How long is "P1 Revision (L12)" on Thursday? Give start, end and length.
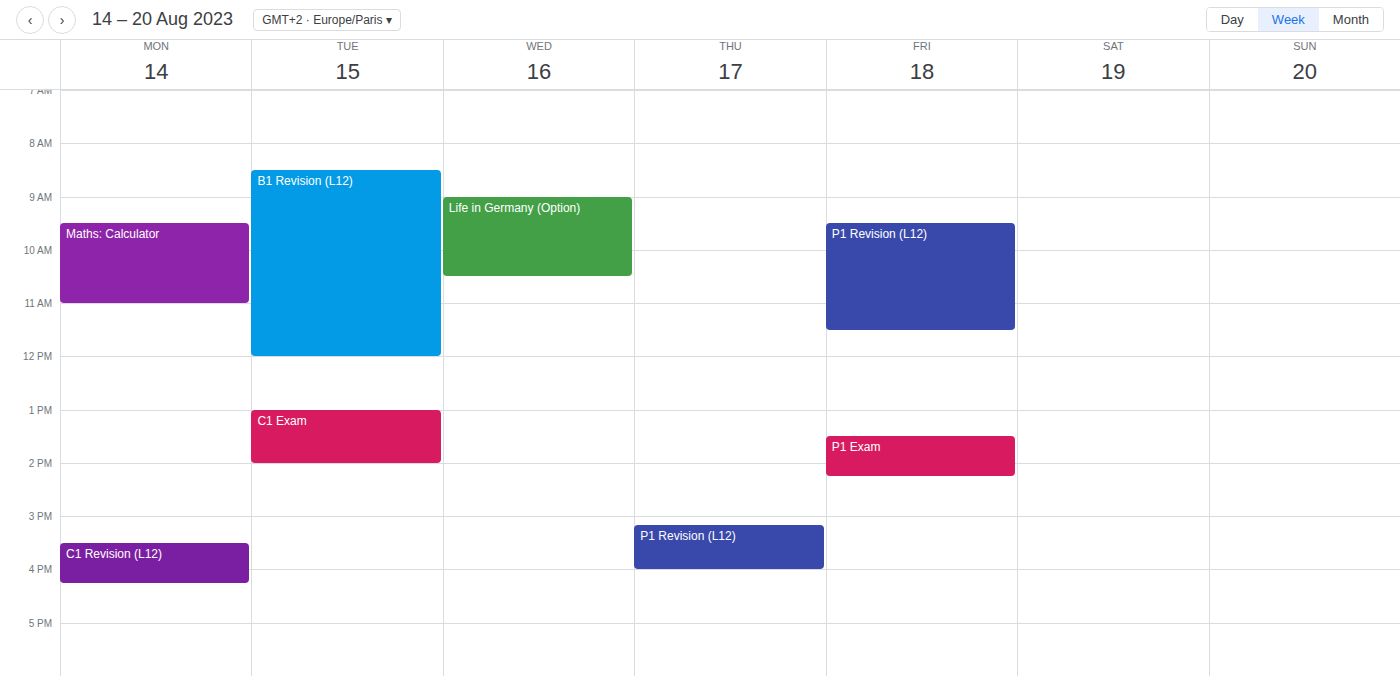
3:10 PM to 4:00 PM, 50 minutes